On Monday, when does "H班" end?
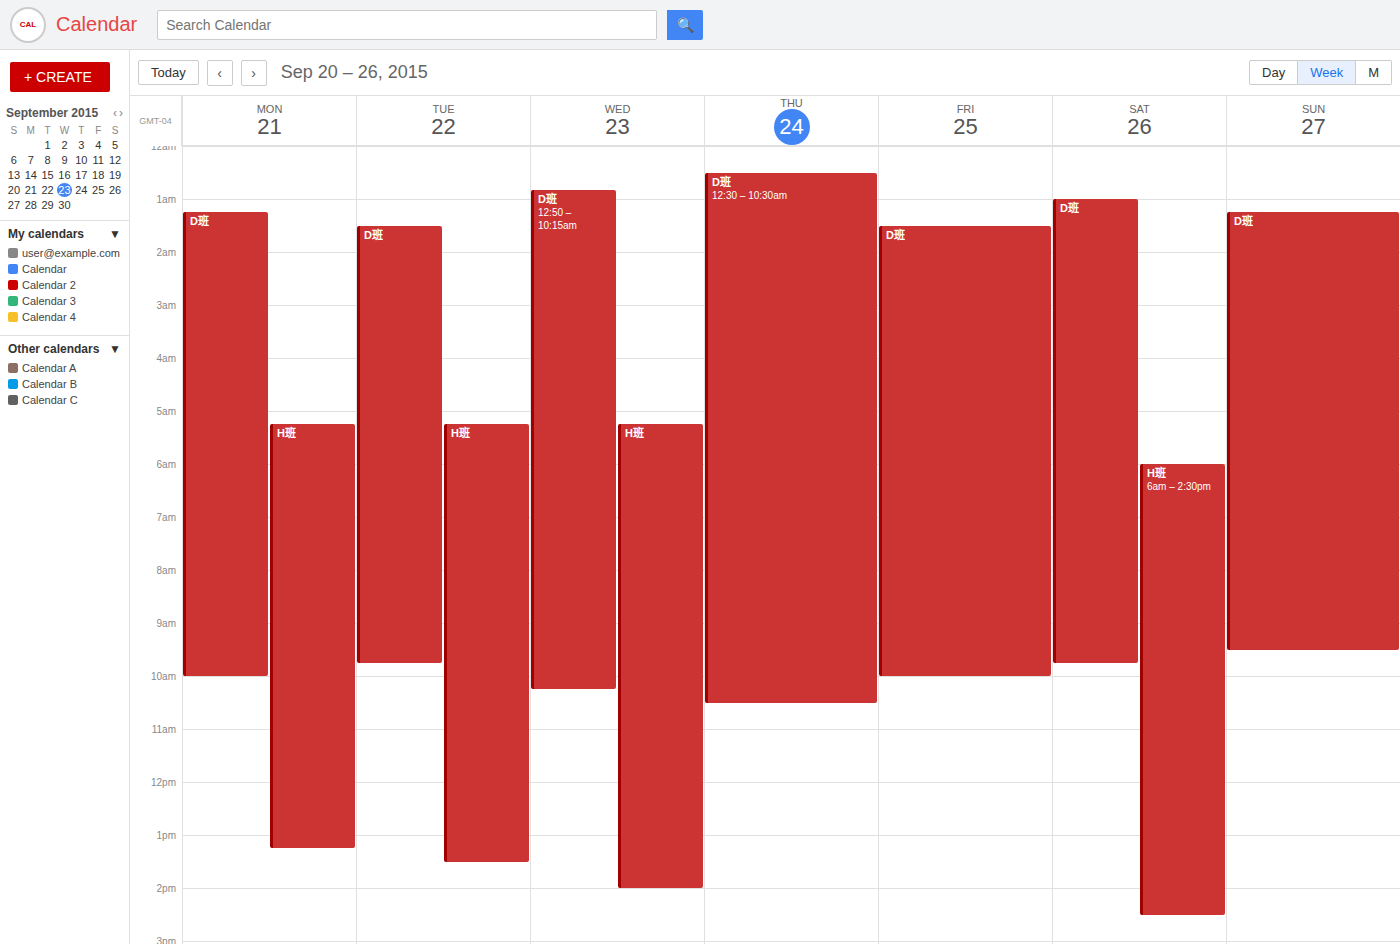
1:15 PM